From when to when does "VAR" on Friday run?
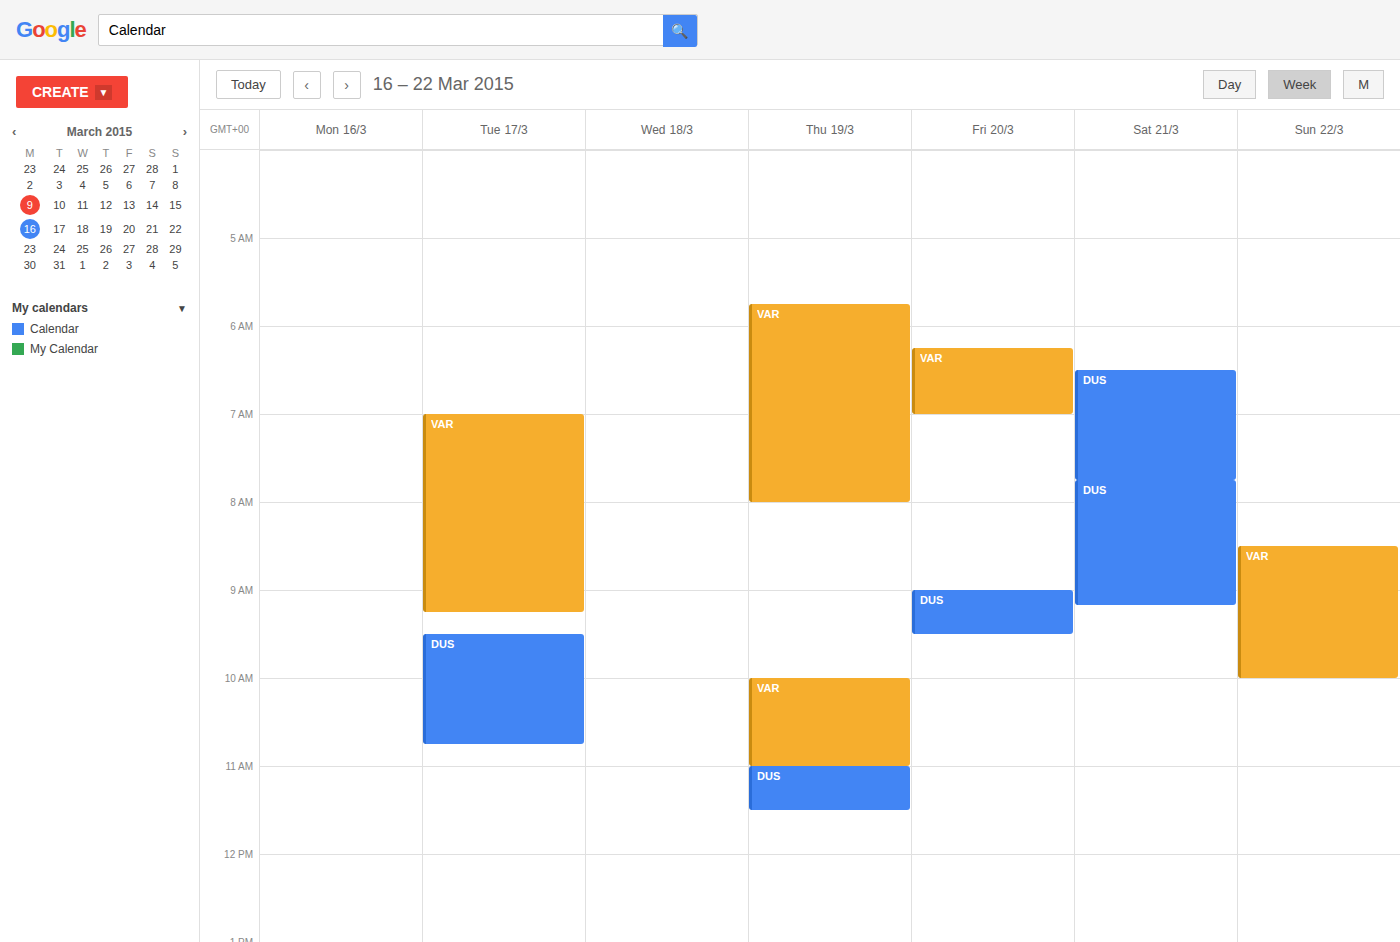
6:15 AM to 7:00 AM